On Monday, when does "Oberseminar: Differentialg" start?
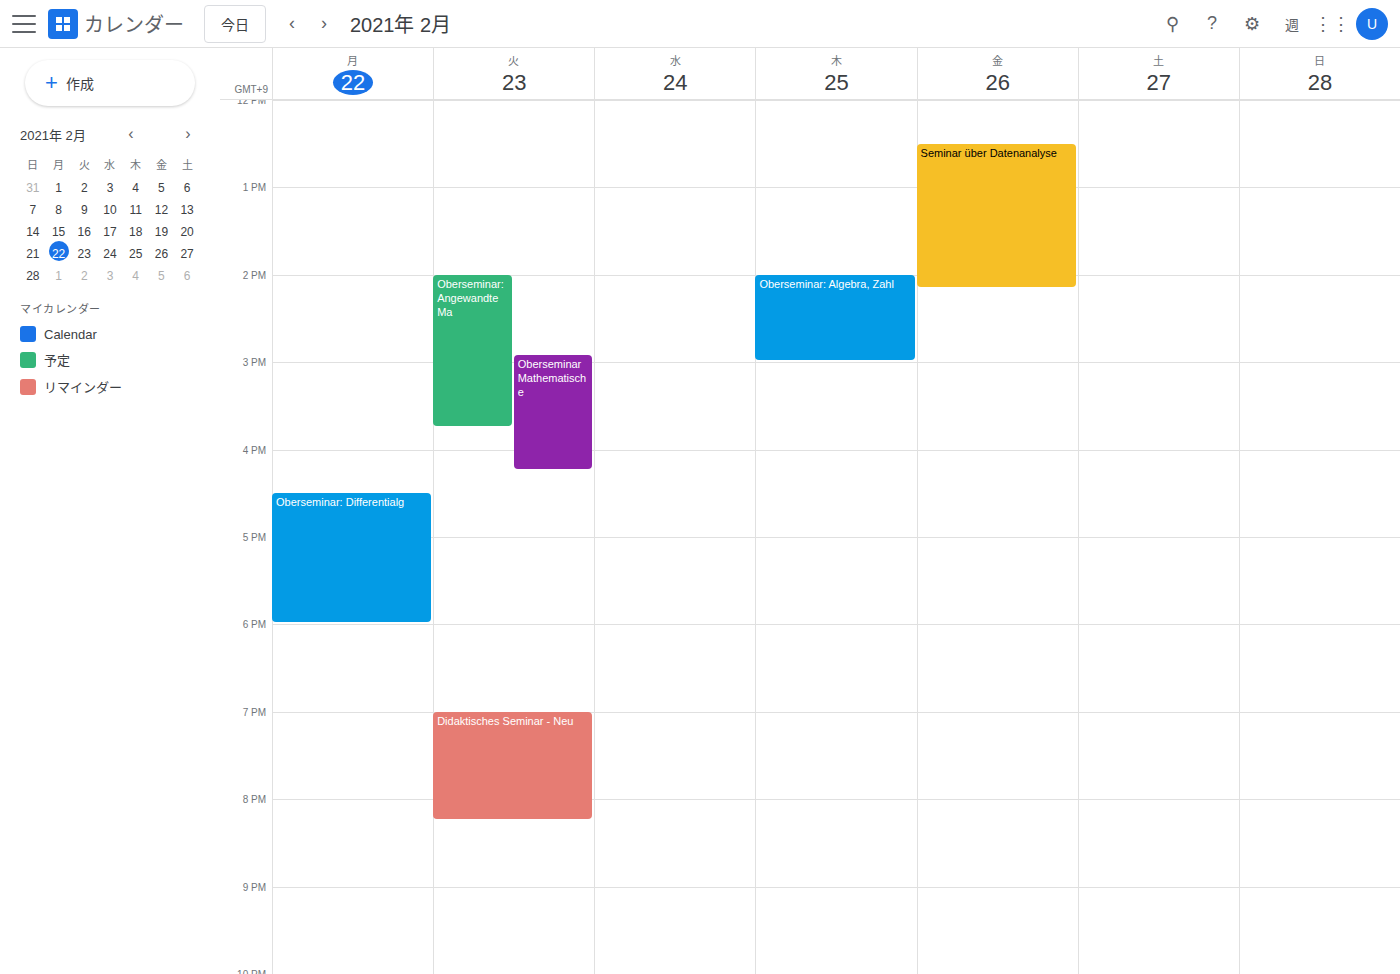
4:30 PM